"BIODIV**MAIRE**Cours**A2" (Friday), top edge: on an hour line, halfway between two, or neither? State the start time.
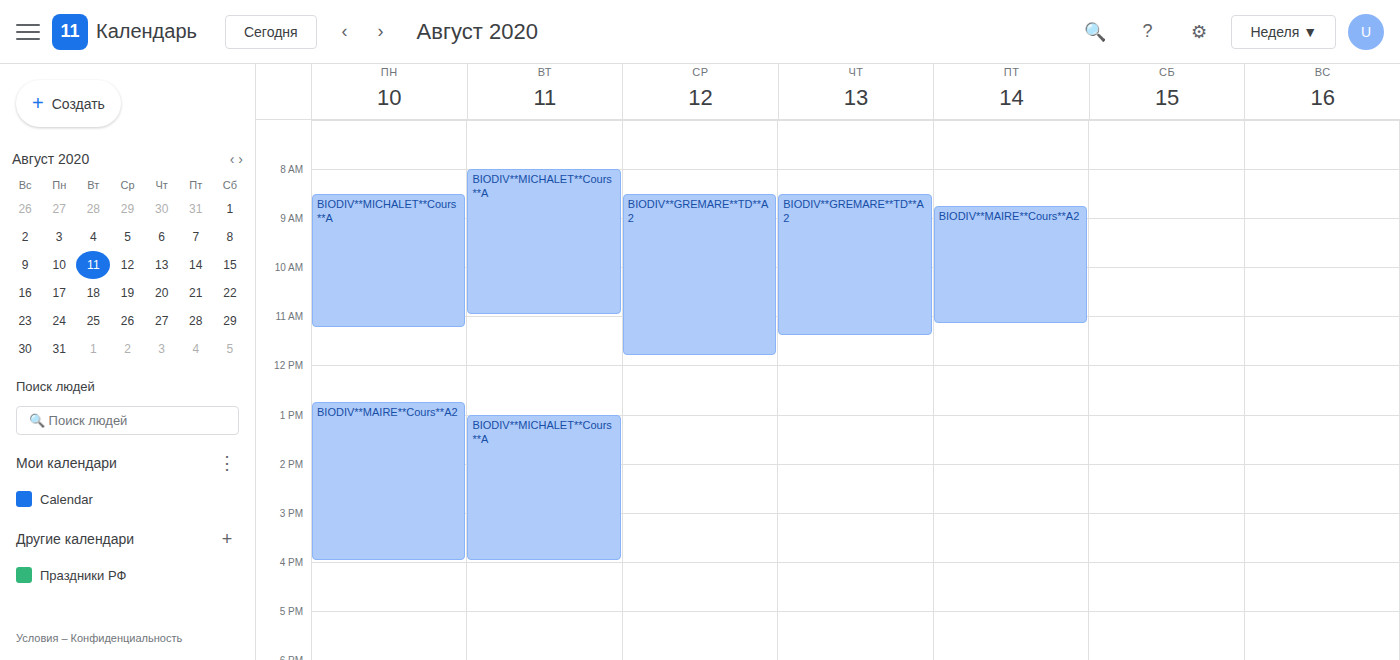
8:45 AM -- neither: three quarters of the way from the 8 AM line to the 9 AM line.